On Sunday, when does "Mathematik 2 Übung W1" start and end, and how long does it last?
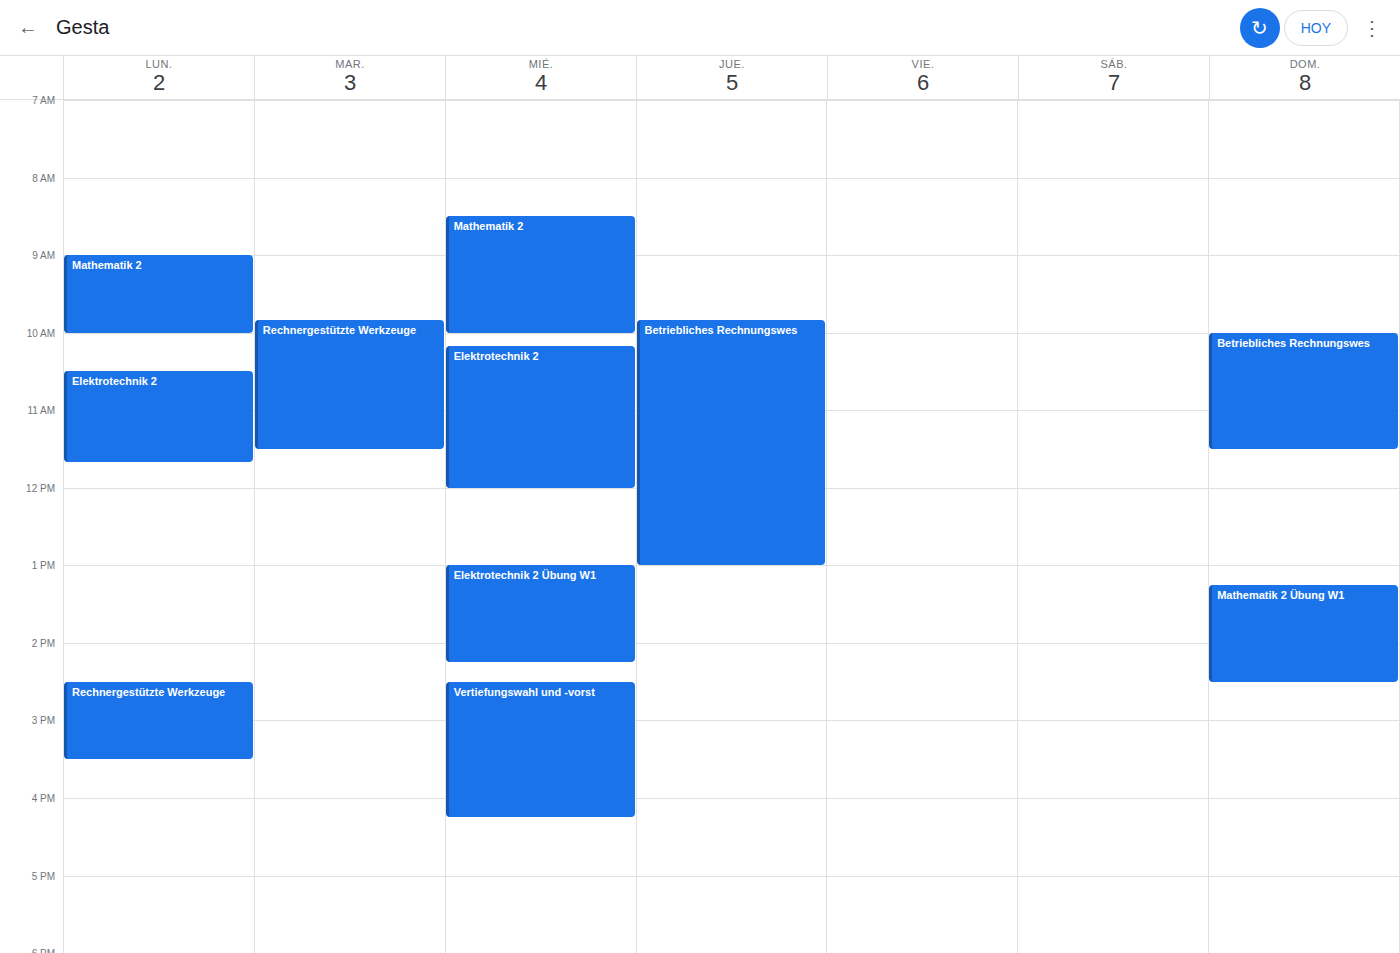
1:15 PM to 2:30 PM, 1 hour 15 minutes